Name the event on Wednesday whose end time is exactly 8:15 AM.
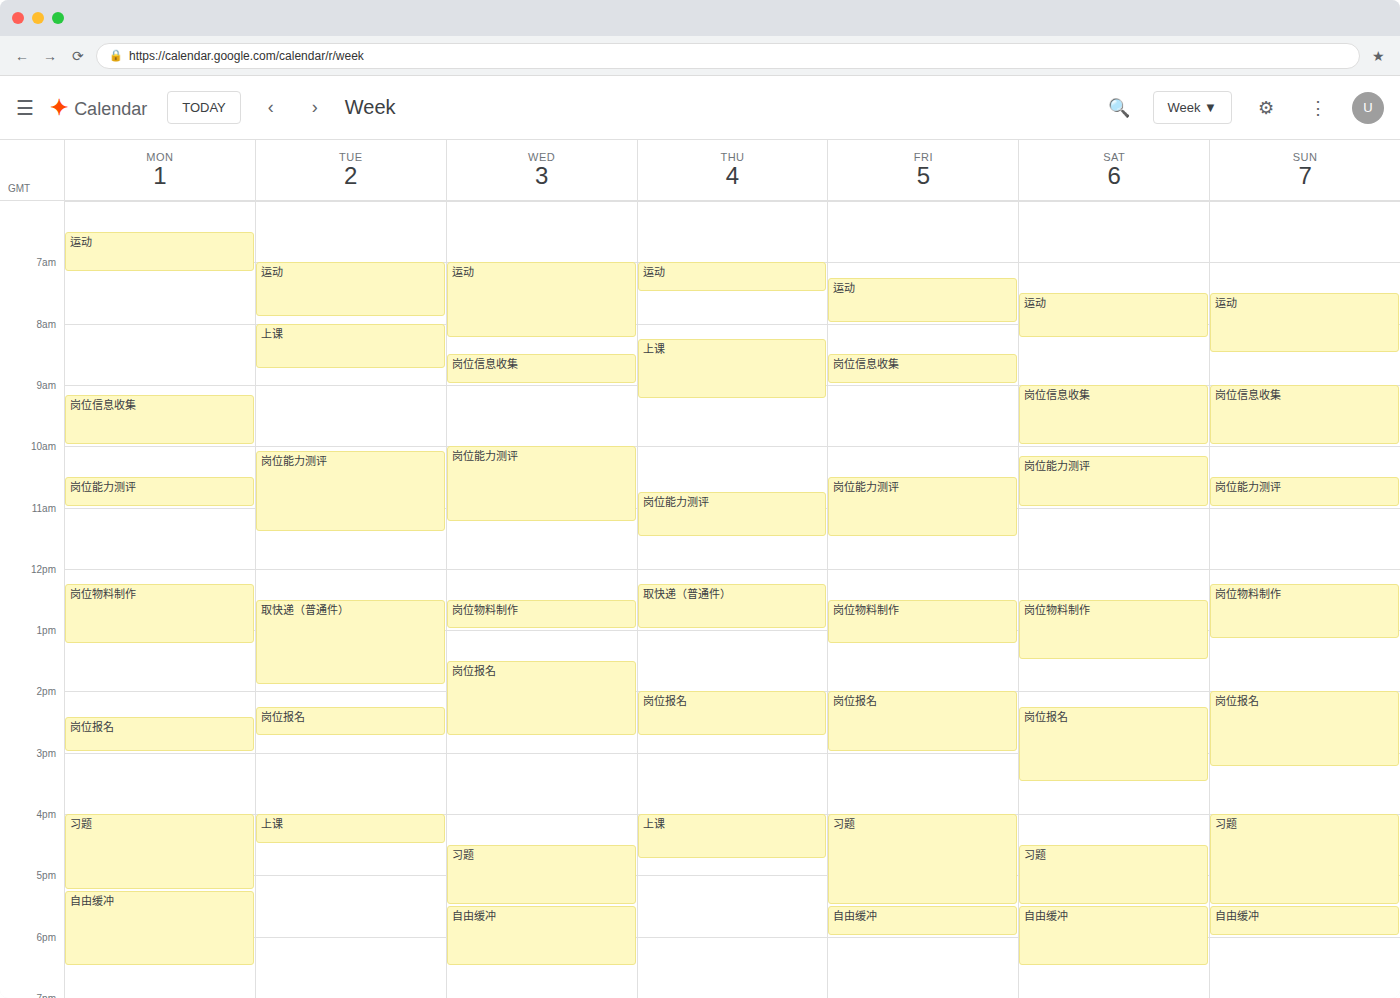
"运动"